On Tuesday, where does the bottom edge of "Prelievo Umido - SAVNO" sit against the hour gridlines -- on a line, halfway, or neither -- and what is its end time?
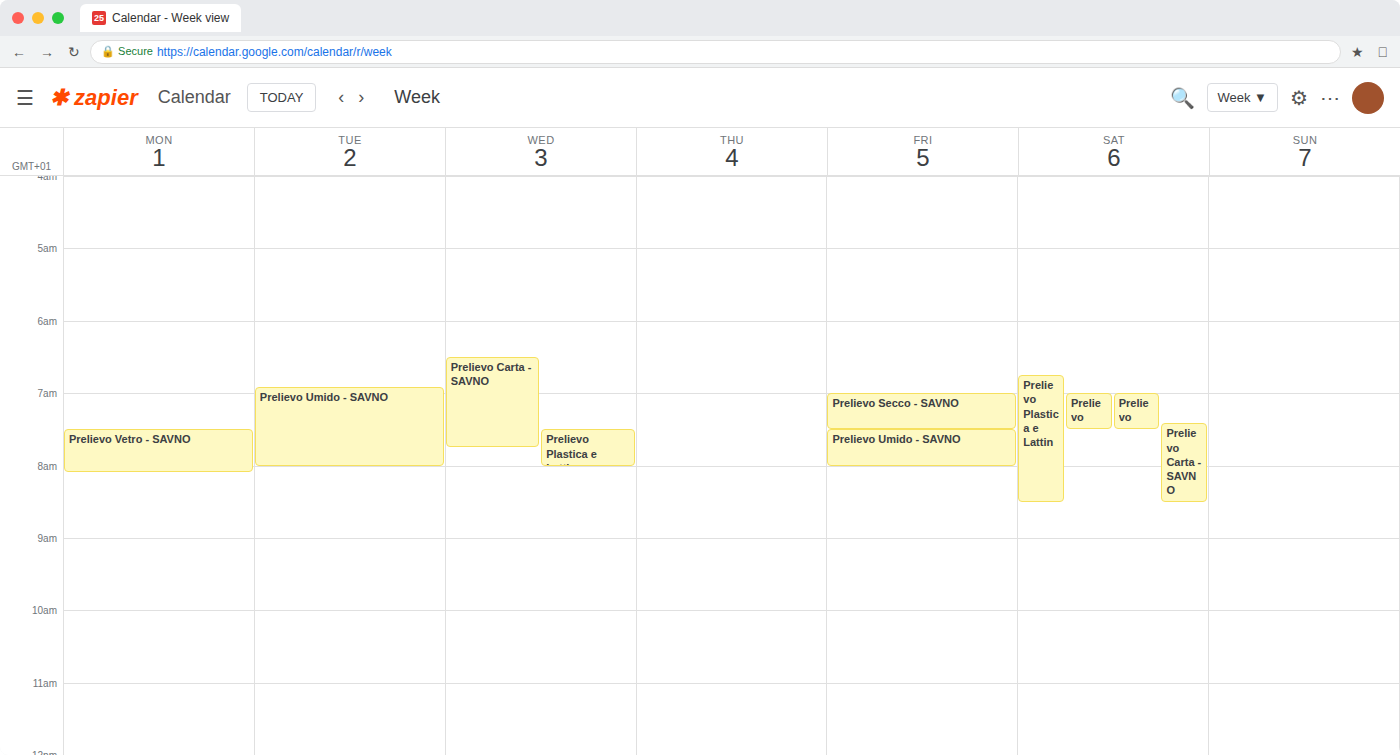
08:00 -- exactly on the 08:00 line.